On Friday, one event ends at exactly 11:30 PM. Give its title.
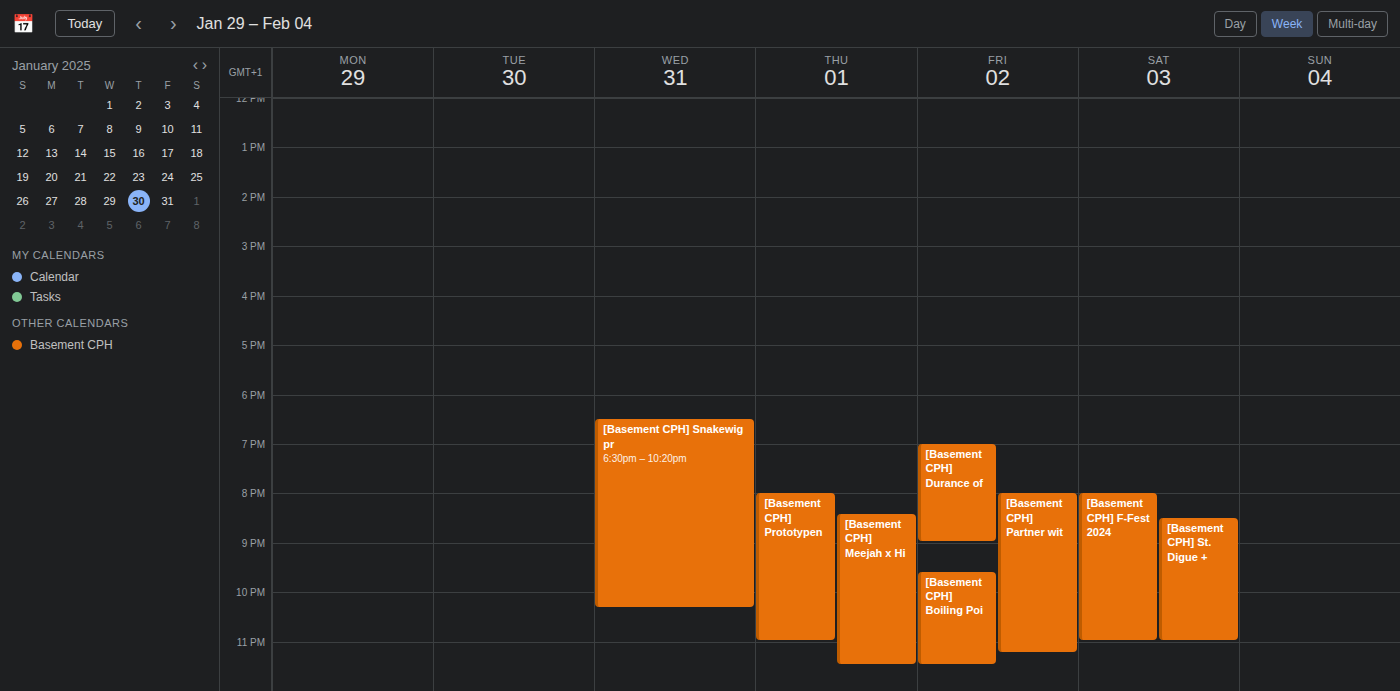
"[Basement CPH] Boiling Poi"